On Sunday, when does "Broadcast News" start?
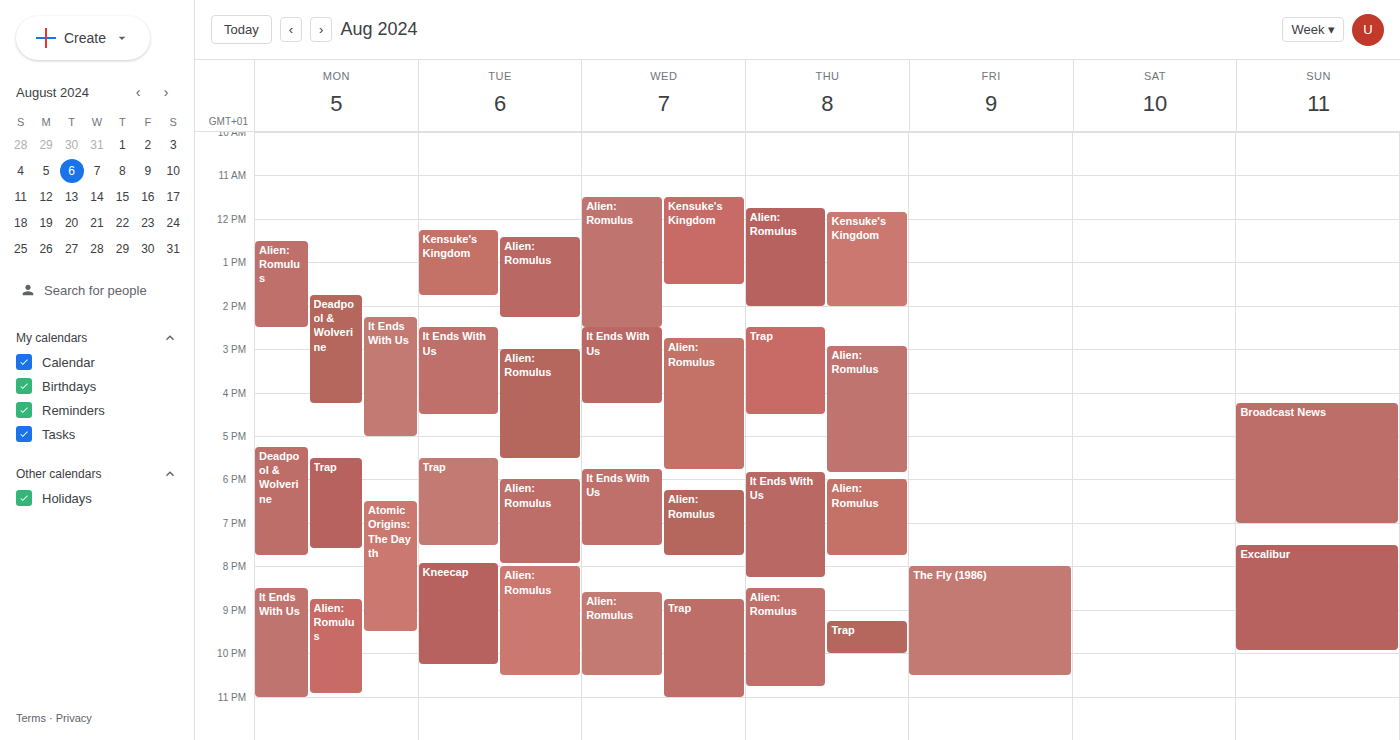
4:15 PM